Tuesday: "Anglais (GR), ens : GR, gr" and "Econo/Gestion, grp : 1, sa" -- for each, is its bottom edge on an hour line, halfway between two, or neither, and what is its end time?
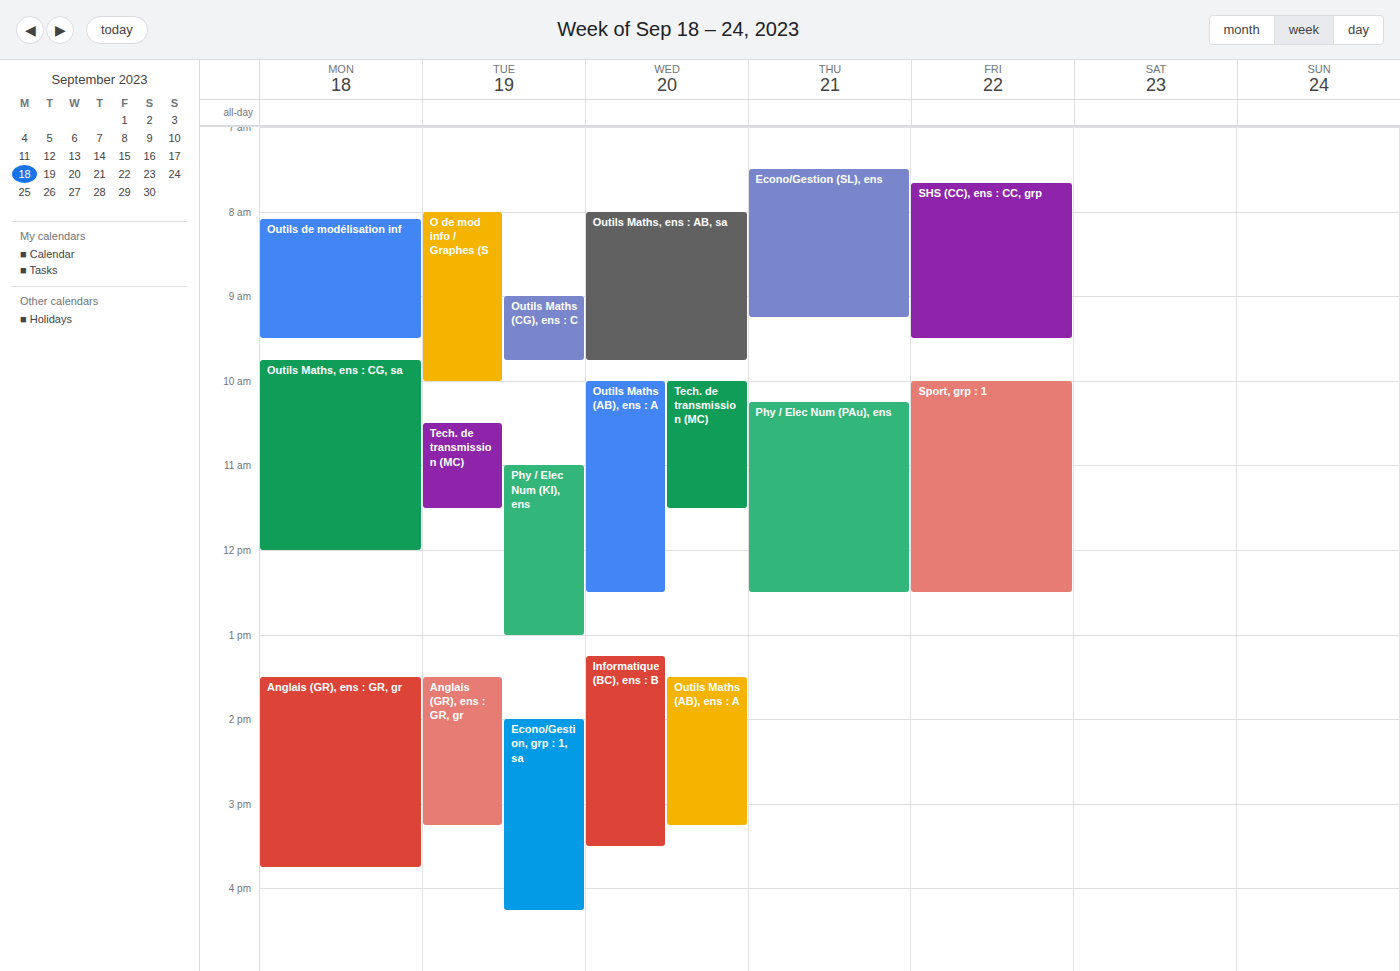
"Anglais (GR), ens : GR, gr": 3:15 PM, neither: a quarter of the way from the 3 PM line to the 4 PM line. "Econo/Gestion, grp : 1, sa": 4:15 PM, neither: a quarter of the way from the 4 PM line to the 5 PM line.